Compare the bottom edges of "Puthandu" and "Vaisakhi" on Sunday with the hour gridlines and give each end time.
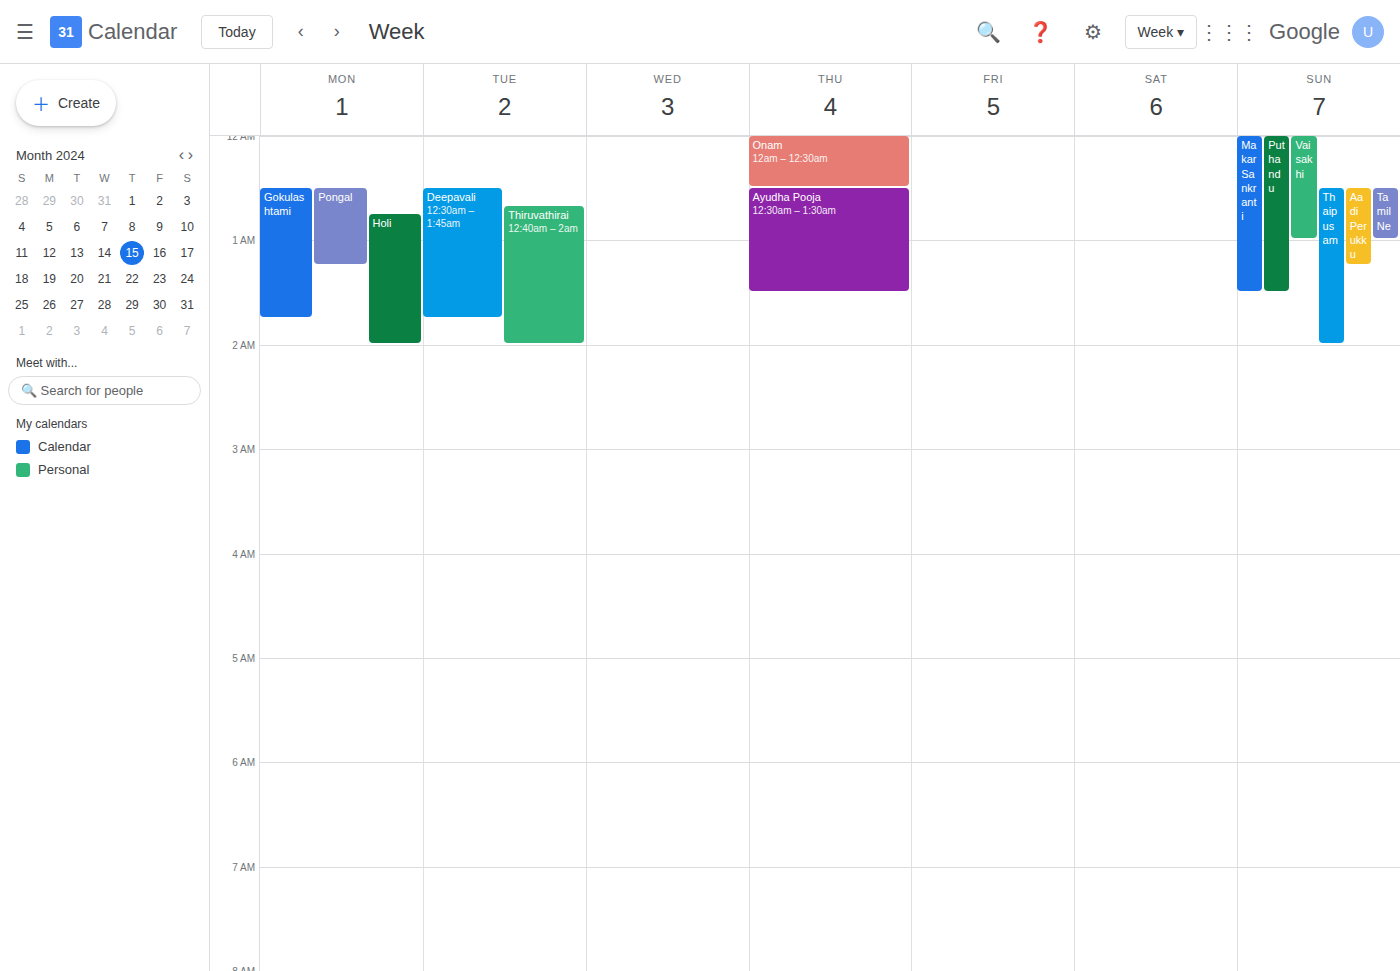
"Puthandu": 1:30 AM, halfway between the 1 AM and 2 AM lines. "Vaisakhi": 1:00 AM, exactly on the 1 AM line.